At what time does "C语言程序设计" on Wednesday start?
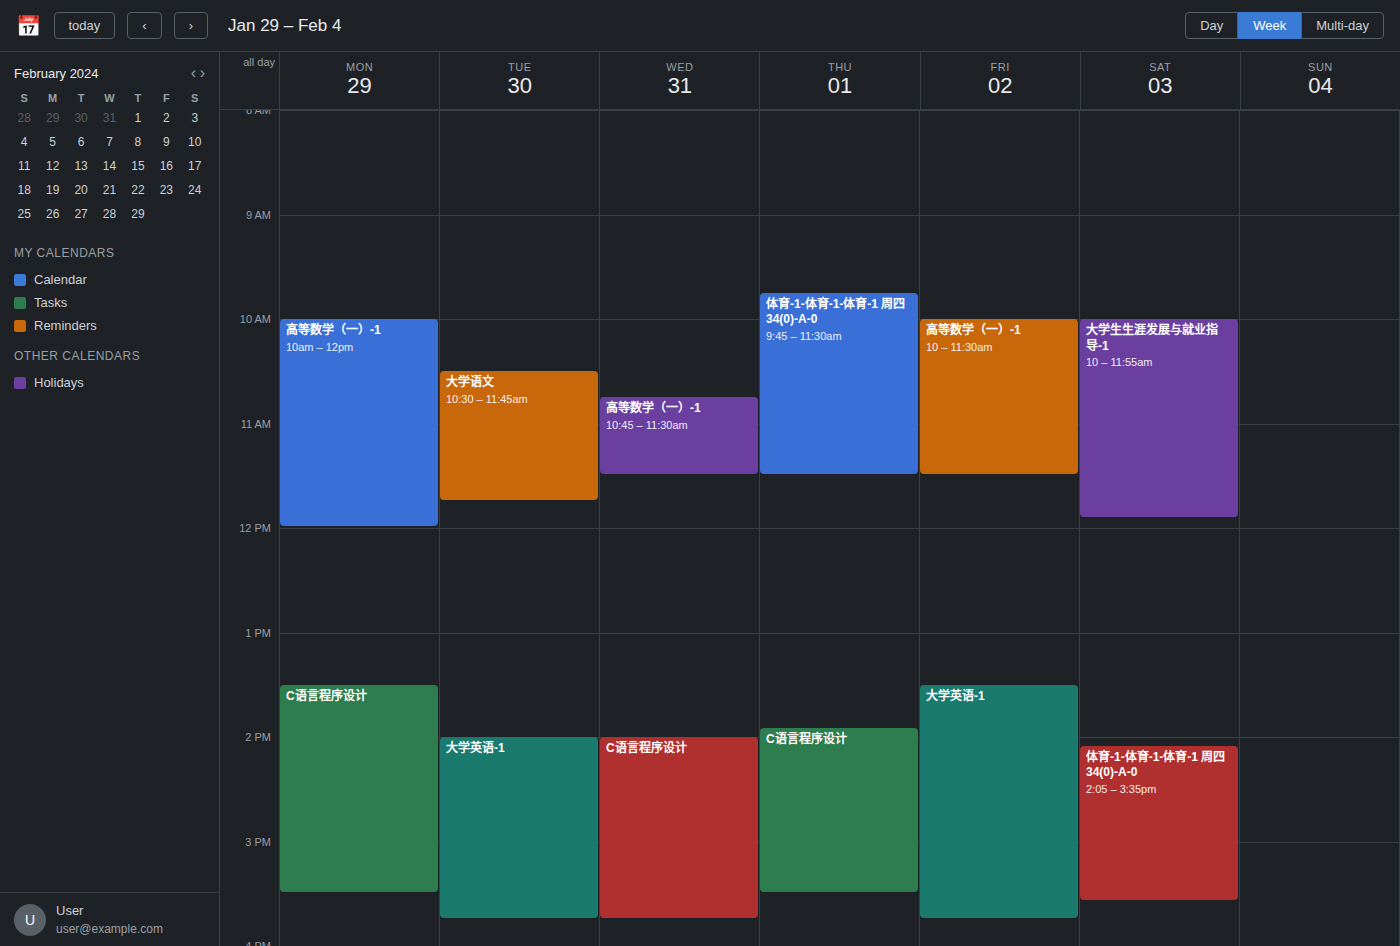
2:00 PM